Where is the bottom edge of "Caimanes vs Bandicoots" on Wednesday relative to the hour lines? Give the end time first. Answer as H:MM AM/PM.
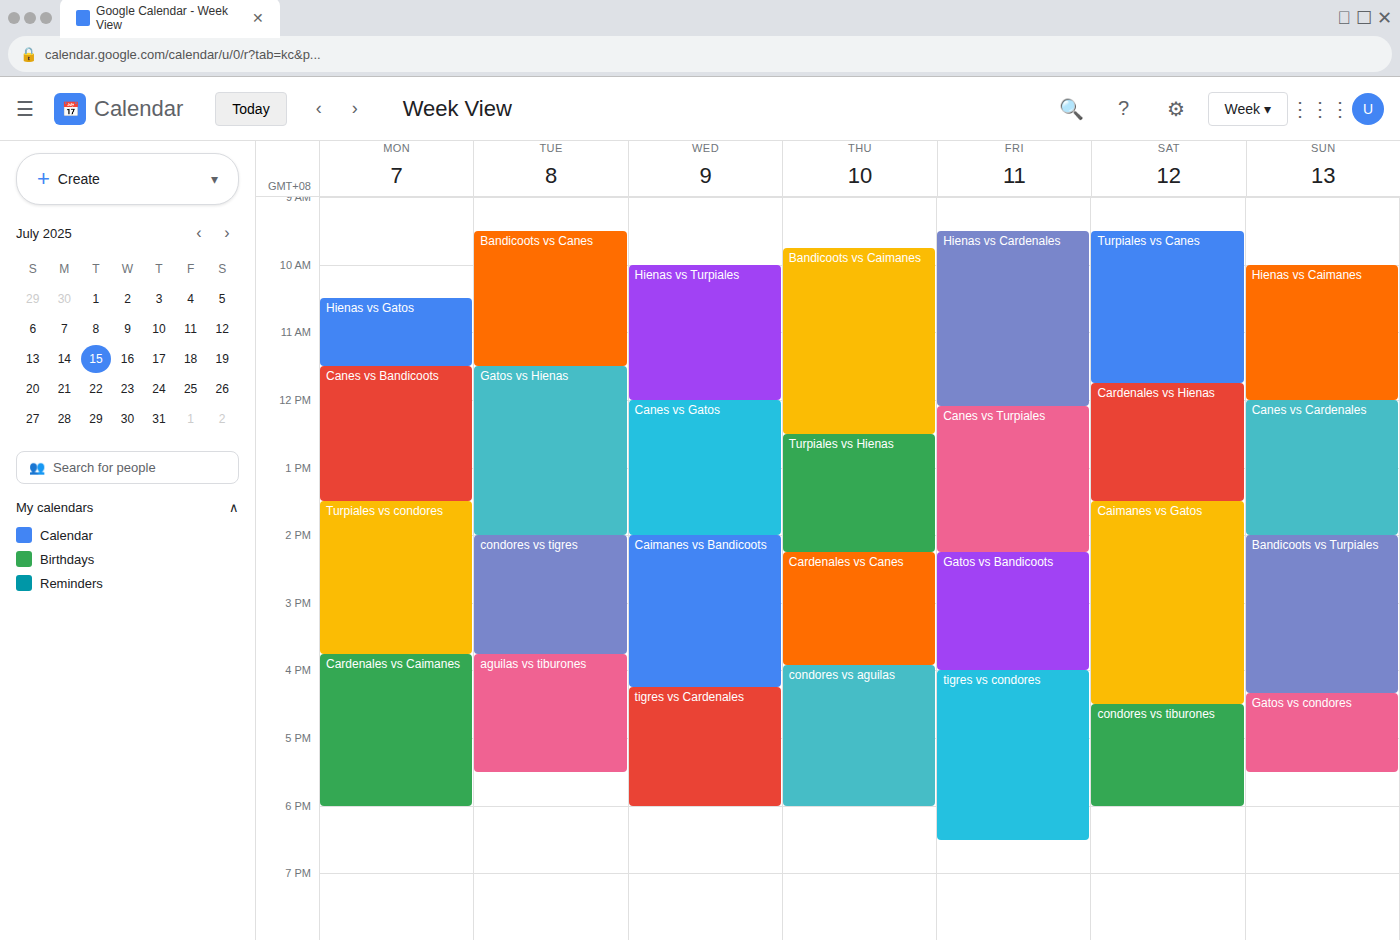
4:15 PM -- neither: a quarter of the way from the 4 PM line to the 5 PM line.